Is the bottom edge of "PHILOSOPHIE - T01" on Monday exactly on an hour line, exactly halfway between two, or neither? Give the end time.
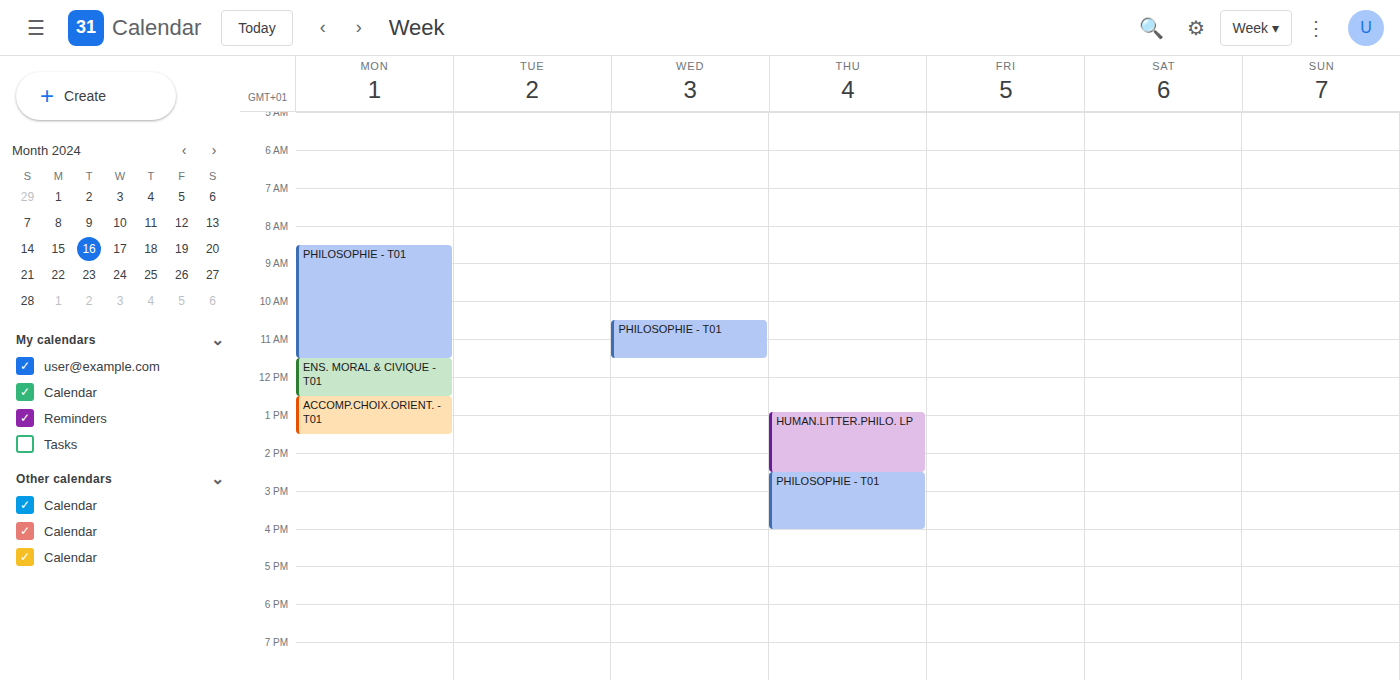
11:30 AM -- halfway between the 11 AM and 12 PM lines.